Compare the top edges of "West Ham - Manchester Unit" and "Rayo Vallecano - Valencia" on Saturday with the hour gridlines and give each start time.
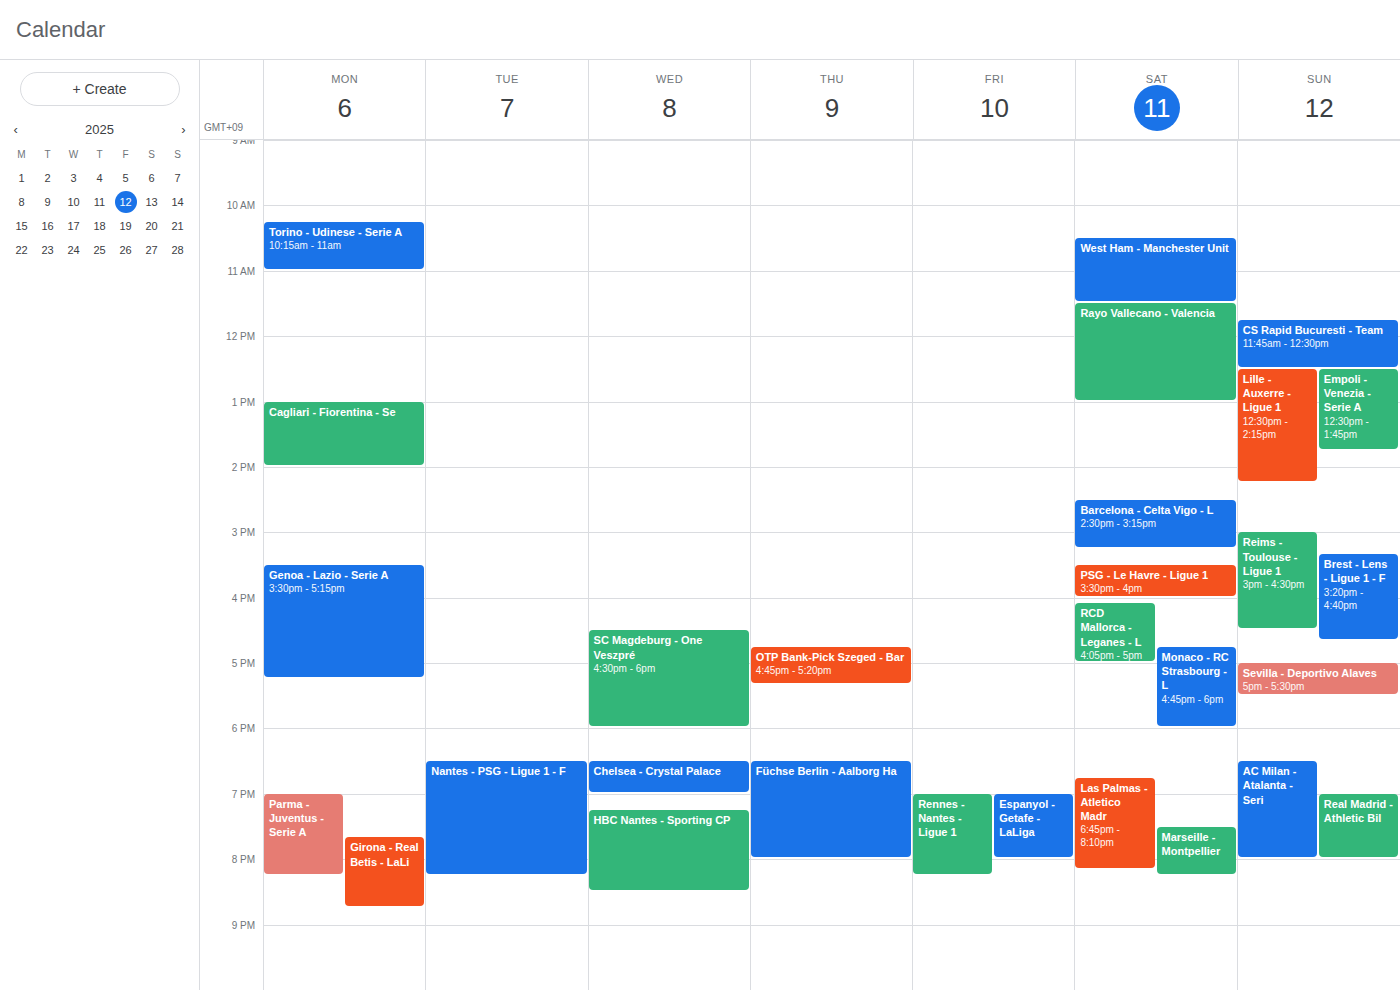
"West Ham - Manchester Unit": 10:30 AM, halfway between the 10 AM and 11 AM lines. "Rayo Vallecano - Valencia": 11:30 AM, halfway between the 11 AM and 12 PM lines.